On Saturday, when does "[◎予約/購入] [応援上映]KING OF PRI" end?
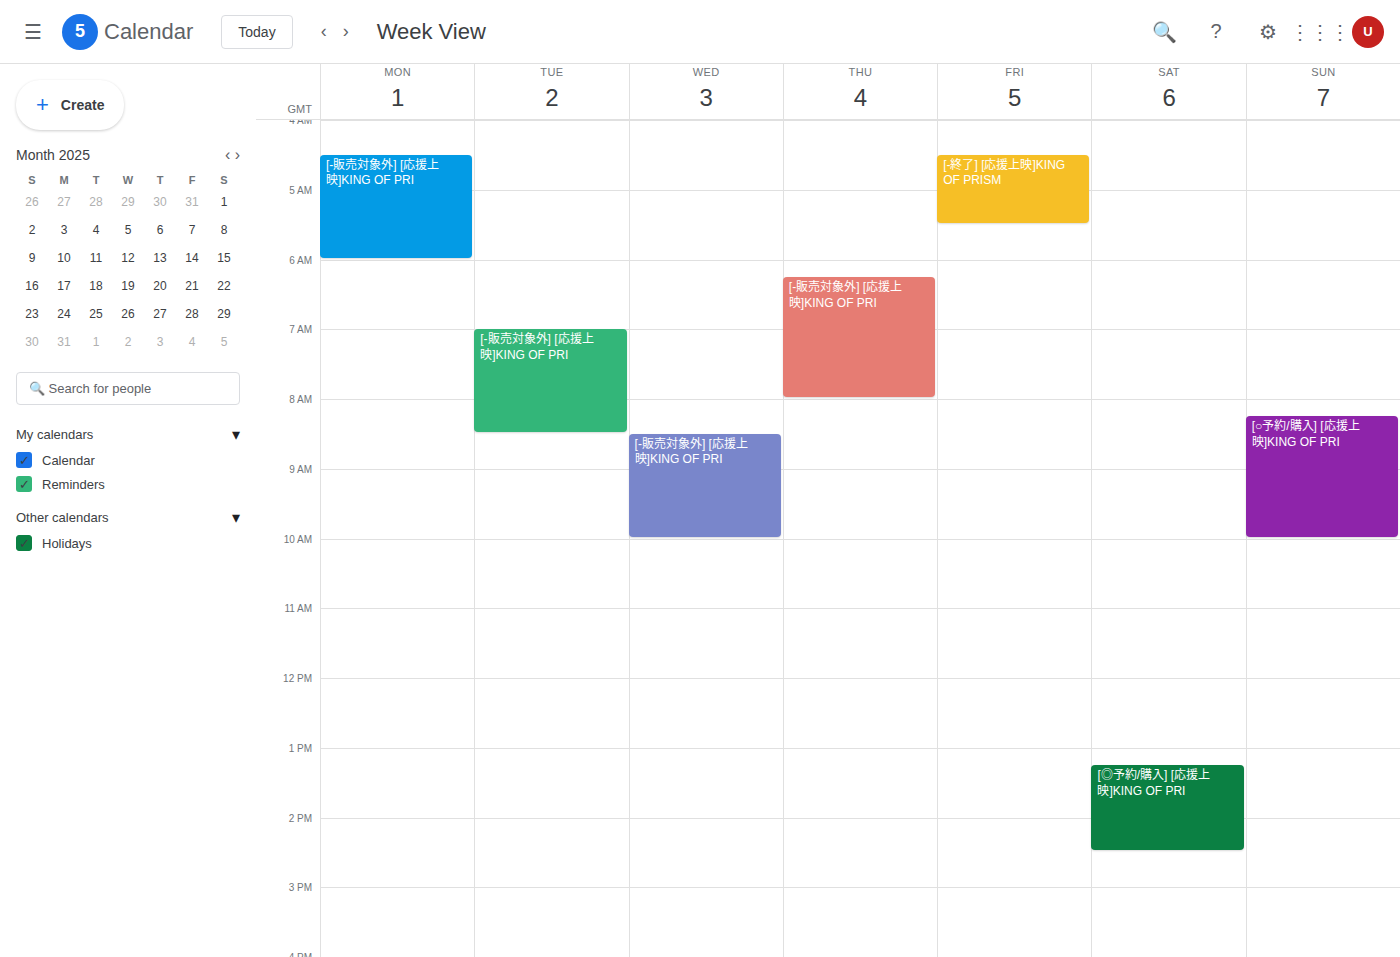
2:30 PM